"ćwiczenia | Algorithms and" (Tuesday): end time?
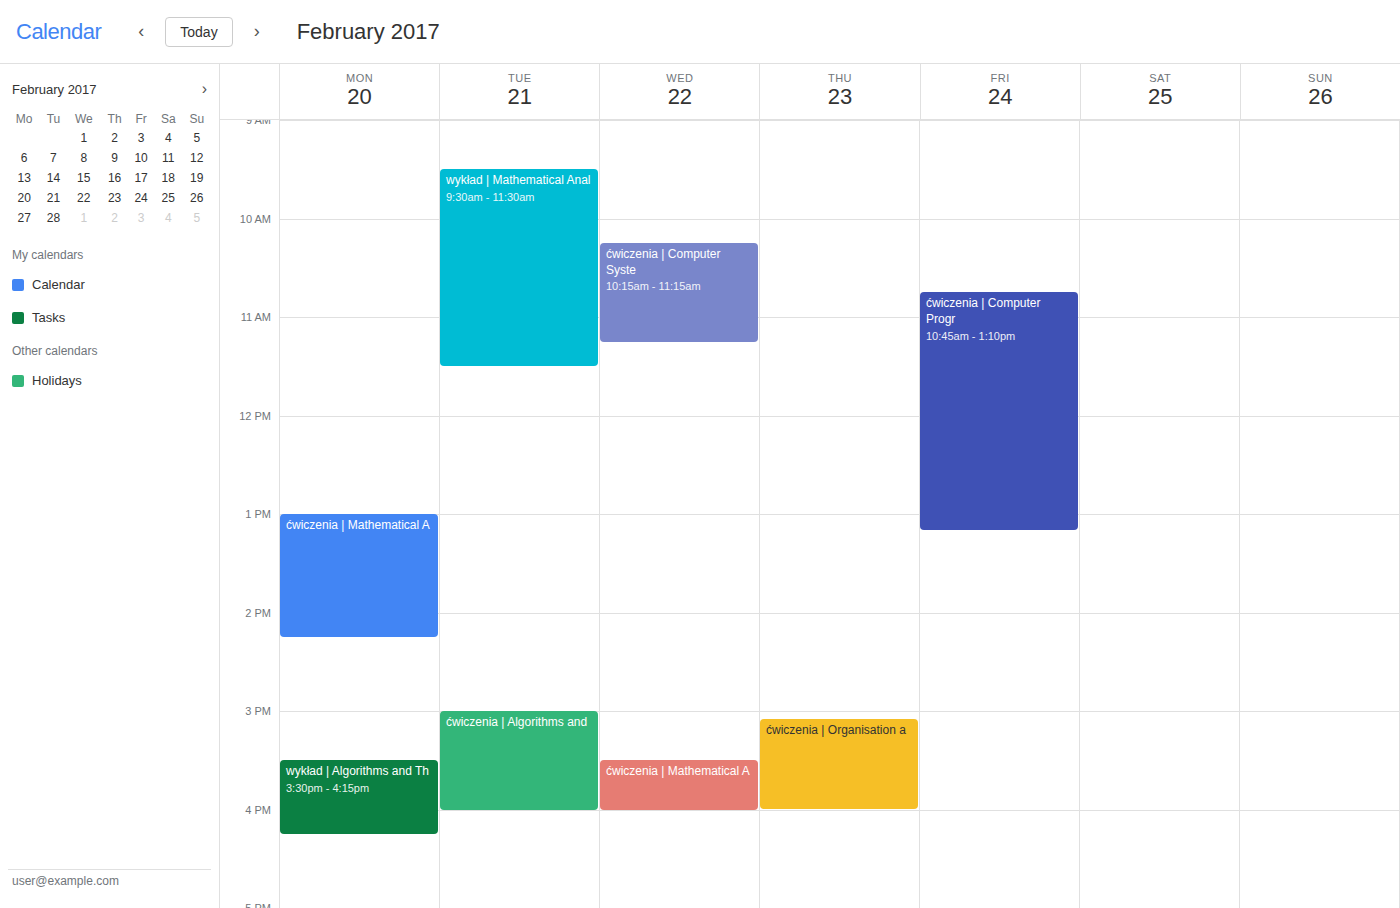
4:00 PM